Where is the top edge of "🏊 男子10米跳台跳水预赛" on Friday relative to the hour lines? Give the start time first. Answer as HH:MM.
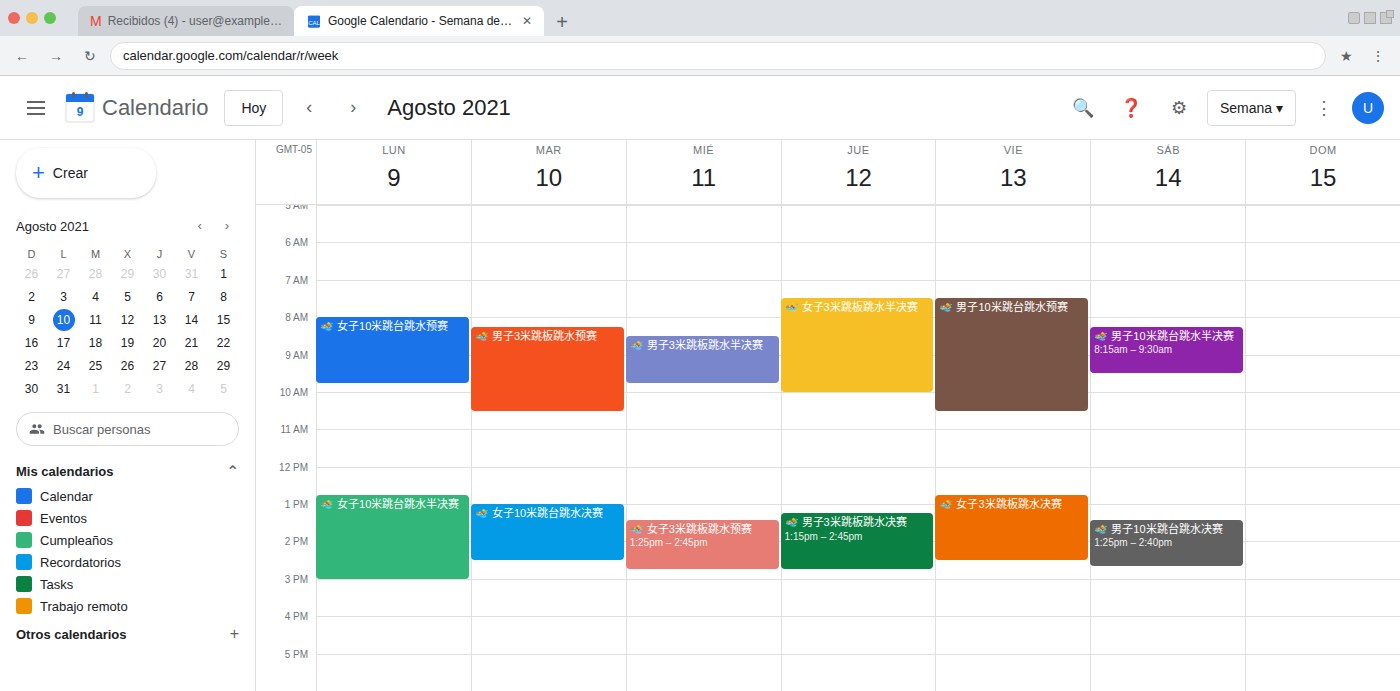
07:30 -- halfway between the 07:00 and 08:00 lines.